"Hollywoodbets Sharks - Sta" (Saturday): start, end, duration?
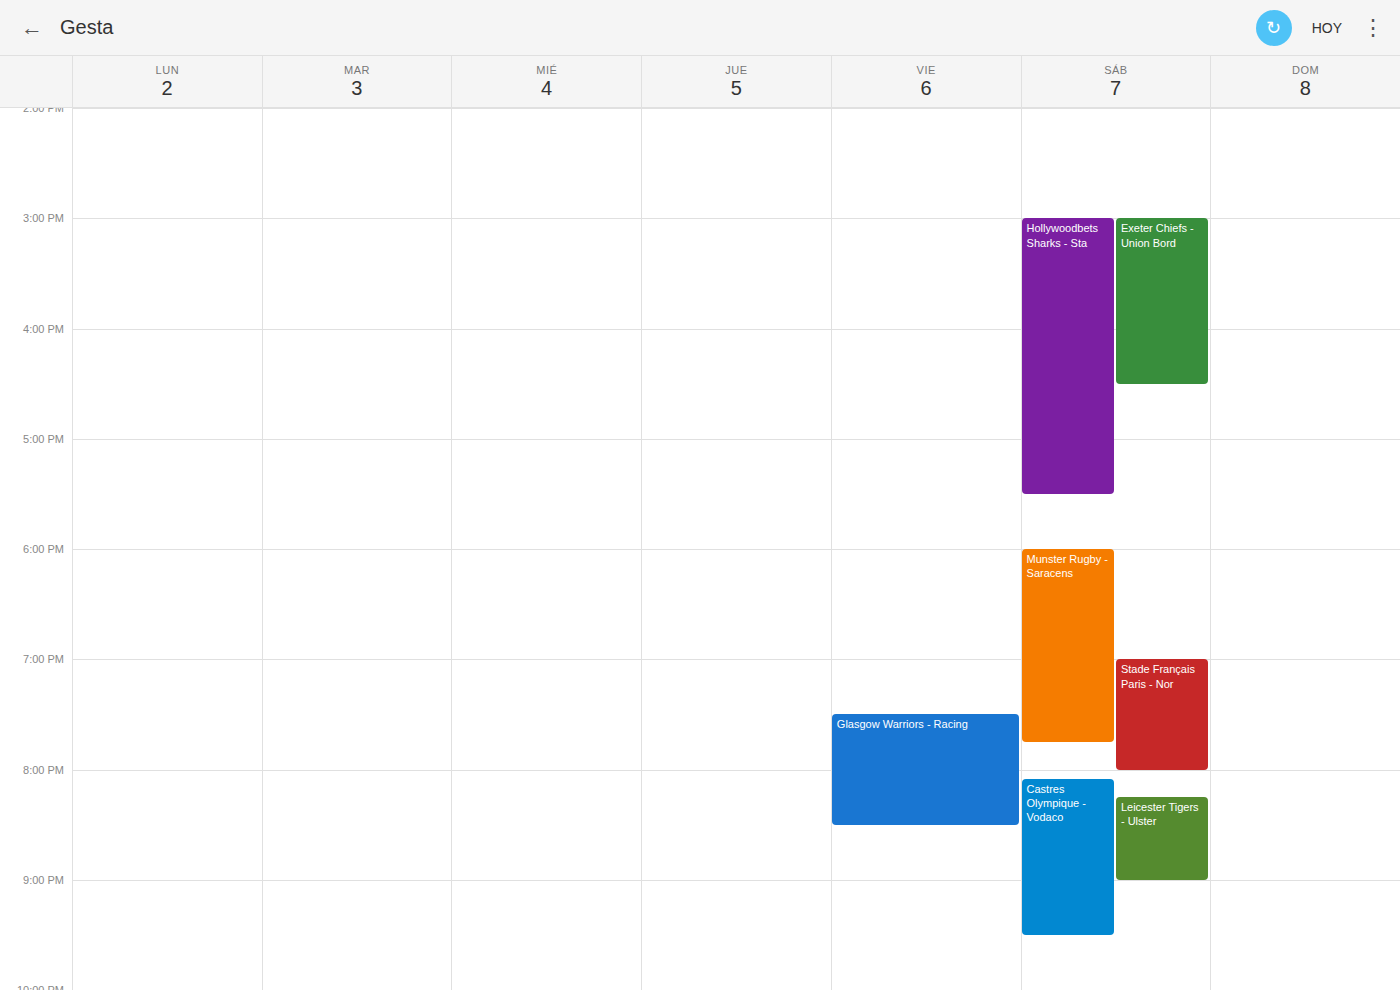
3:00 PM to 5:30 PM, 2 hours 30 minutes